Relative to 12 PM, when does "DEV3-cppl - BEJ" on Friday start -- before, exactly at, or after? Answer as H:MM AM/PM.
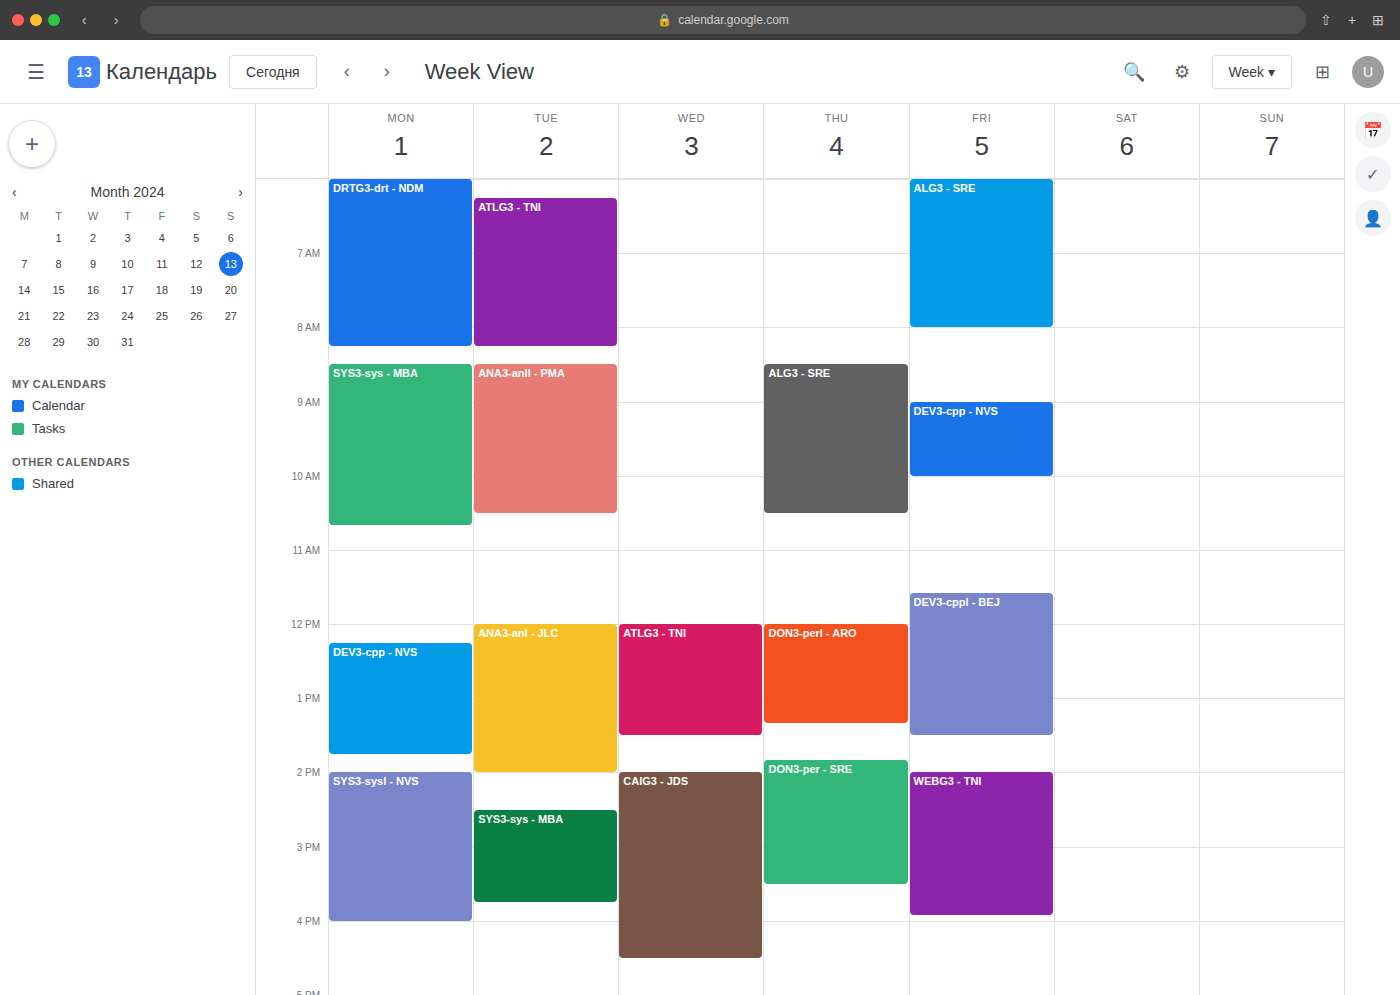
11:35 AM -- before 12 PM, 25 minutes above the 12 PM line.